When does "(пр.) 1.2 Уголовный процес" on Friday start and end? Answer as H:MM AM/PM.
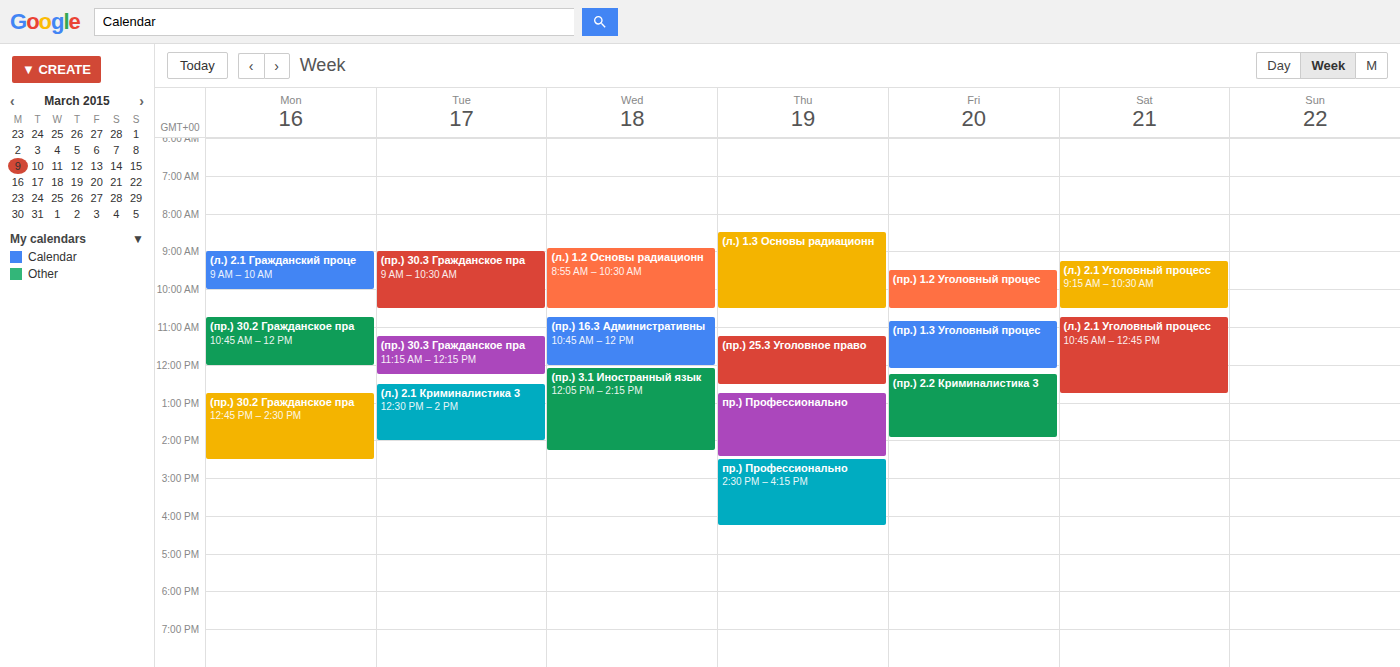
9:30 AM to 10:30 AM